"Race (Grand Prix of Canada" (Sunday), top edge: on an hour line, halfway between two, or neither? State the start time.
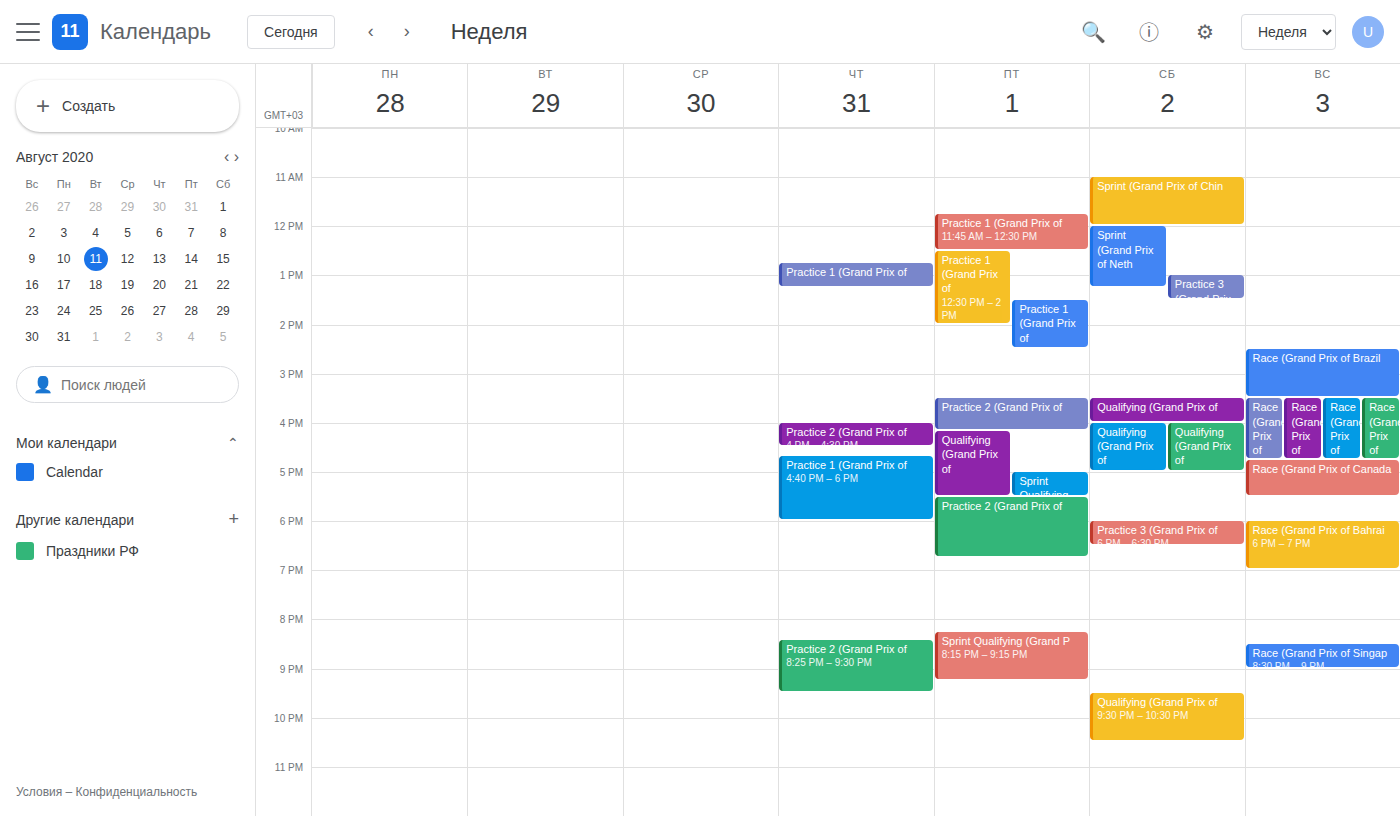
16:45 -- neither: three quarters of the way from the 16:00 line to the 17:00 line.